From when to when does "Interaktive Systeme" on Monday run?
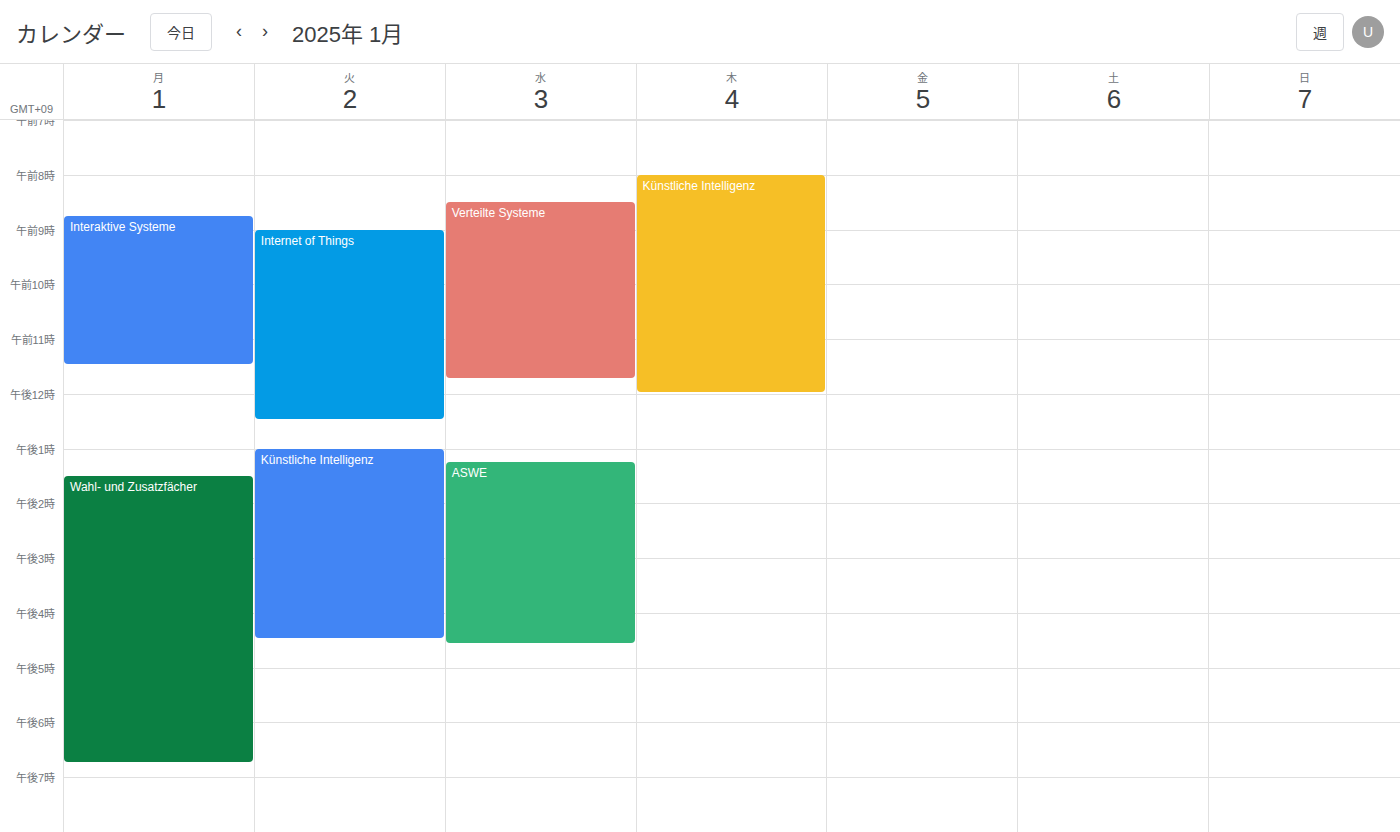
8:45 AM to 11:30 AM